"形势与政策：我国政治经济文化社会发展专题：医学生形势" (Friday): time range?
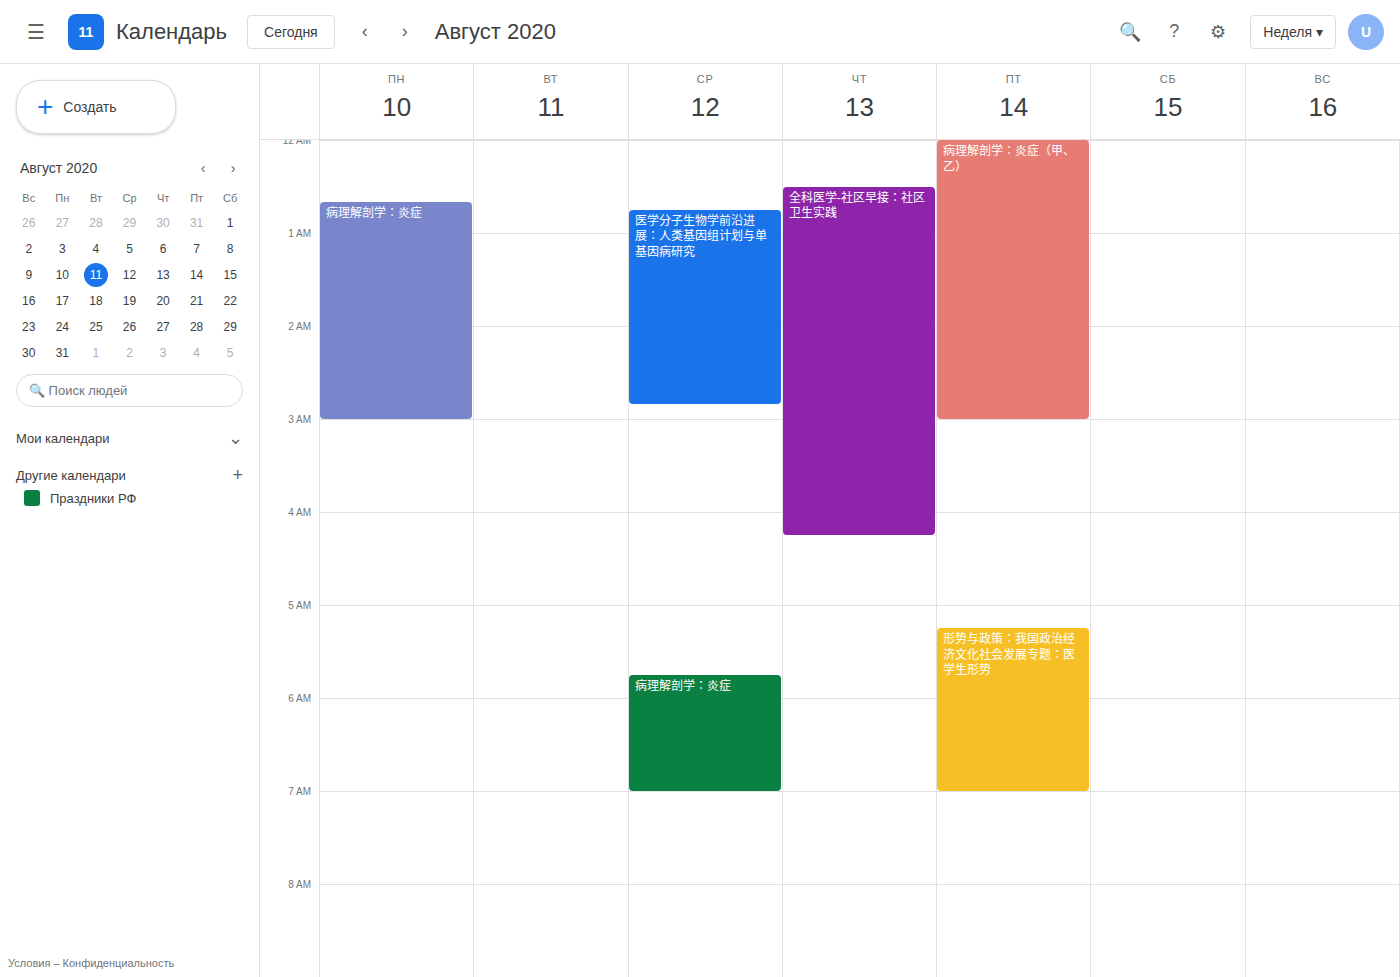
5:15 AM to 7:00 AM